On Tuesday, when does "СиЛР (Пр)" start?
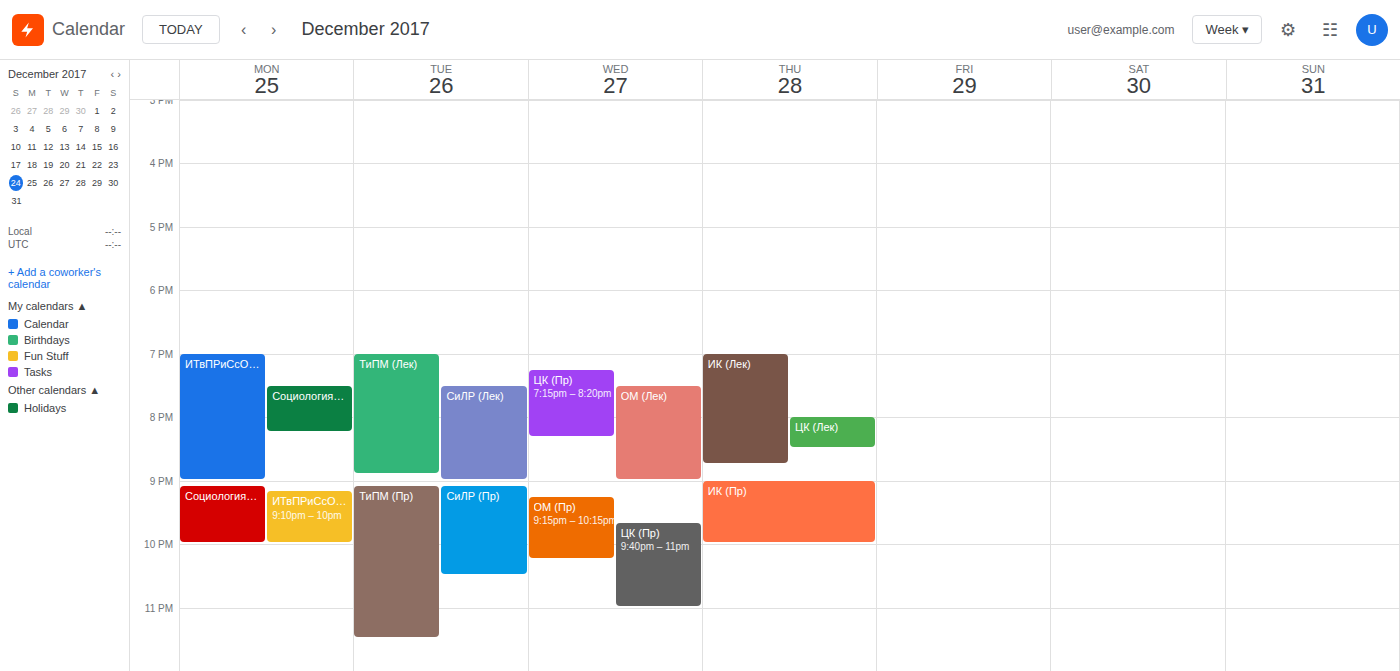
9:05 PM